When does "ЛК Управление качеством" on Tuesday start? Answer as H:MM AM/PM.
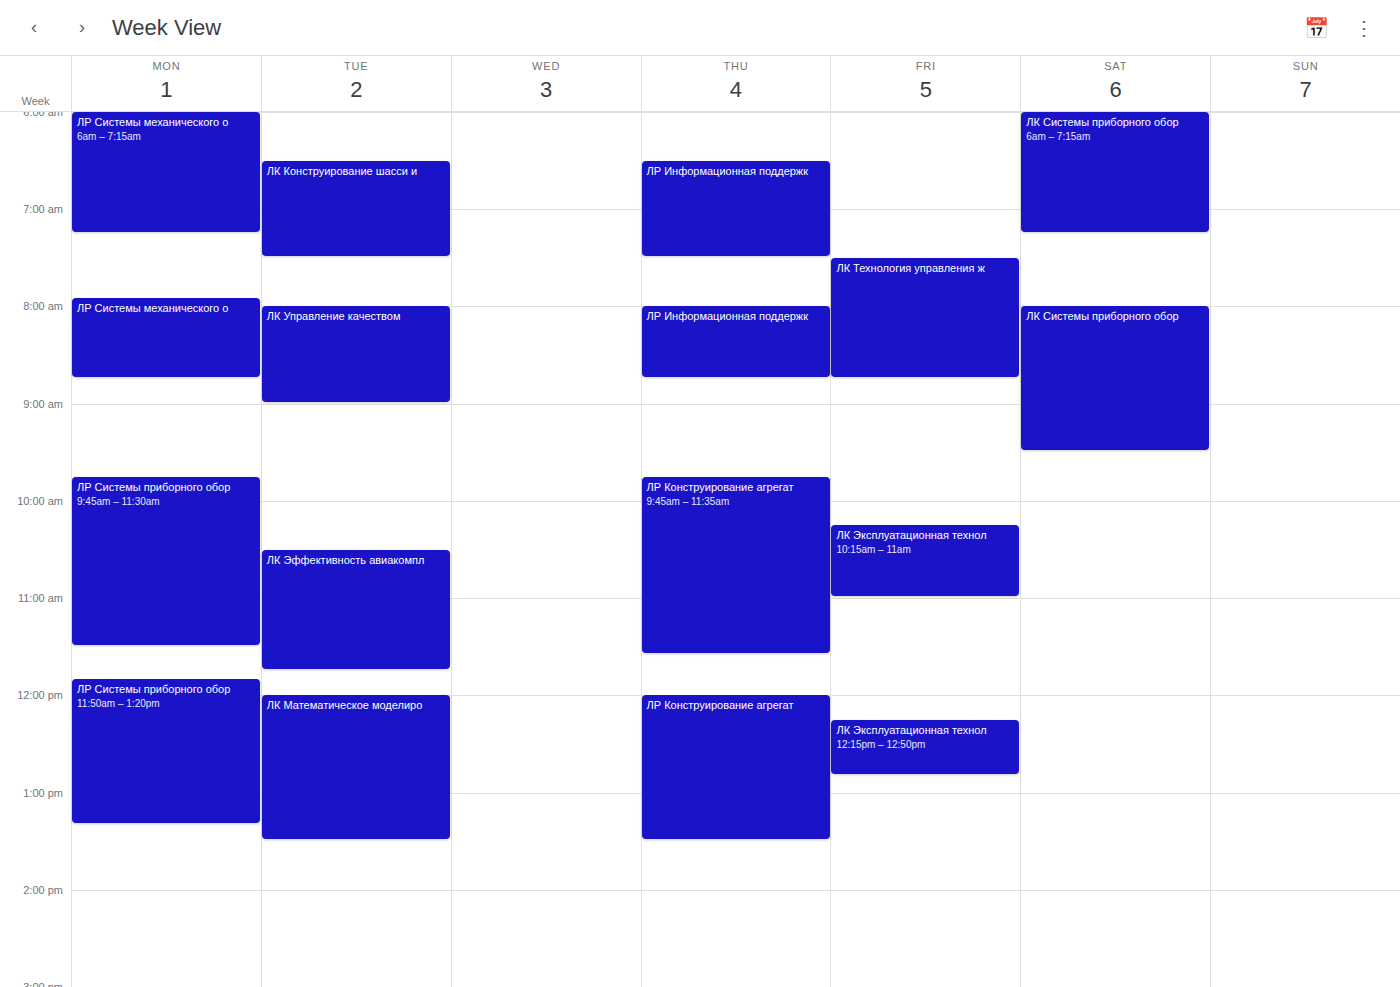
8:00 AM